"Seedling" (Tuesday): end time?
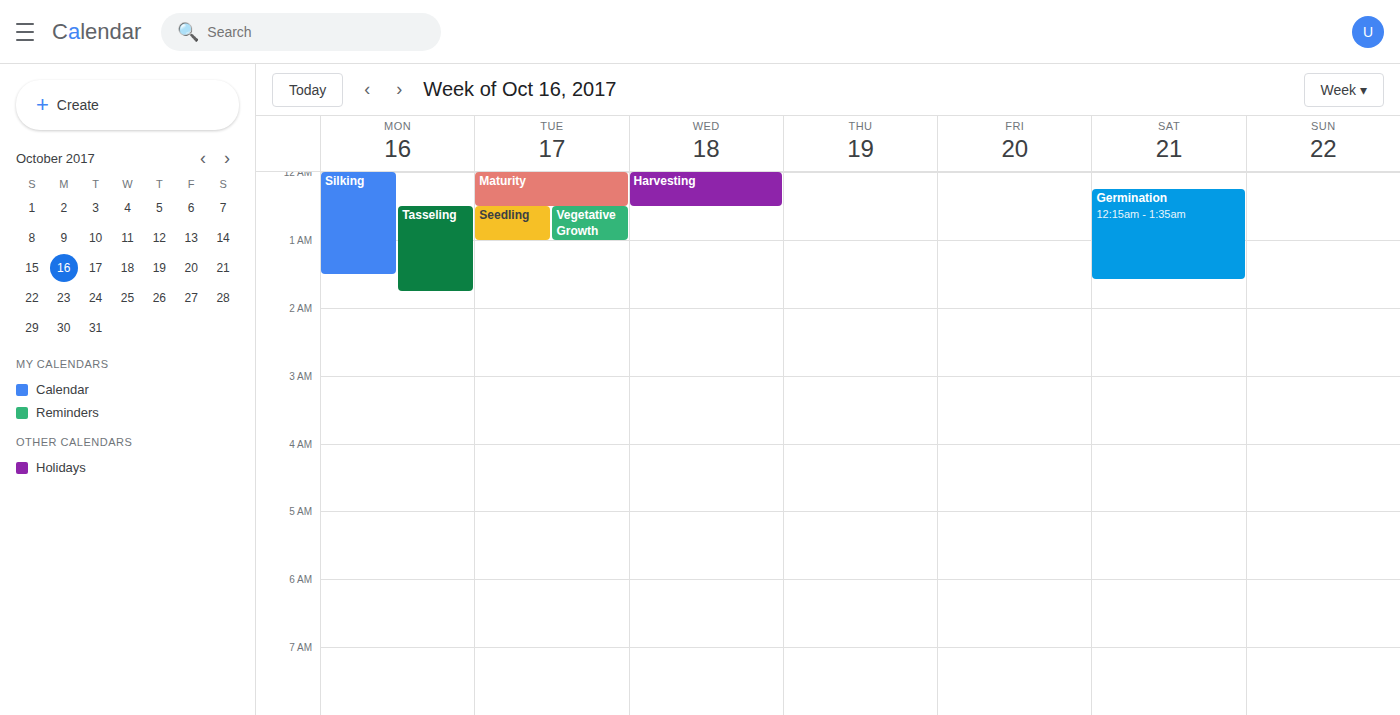
1:00 AM